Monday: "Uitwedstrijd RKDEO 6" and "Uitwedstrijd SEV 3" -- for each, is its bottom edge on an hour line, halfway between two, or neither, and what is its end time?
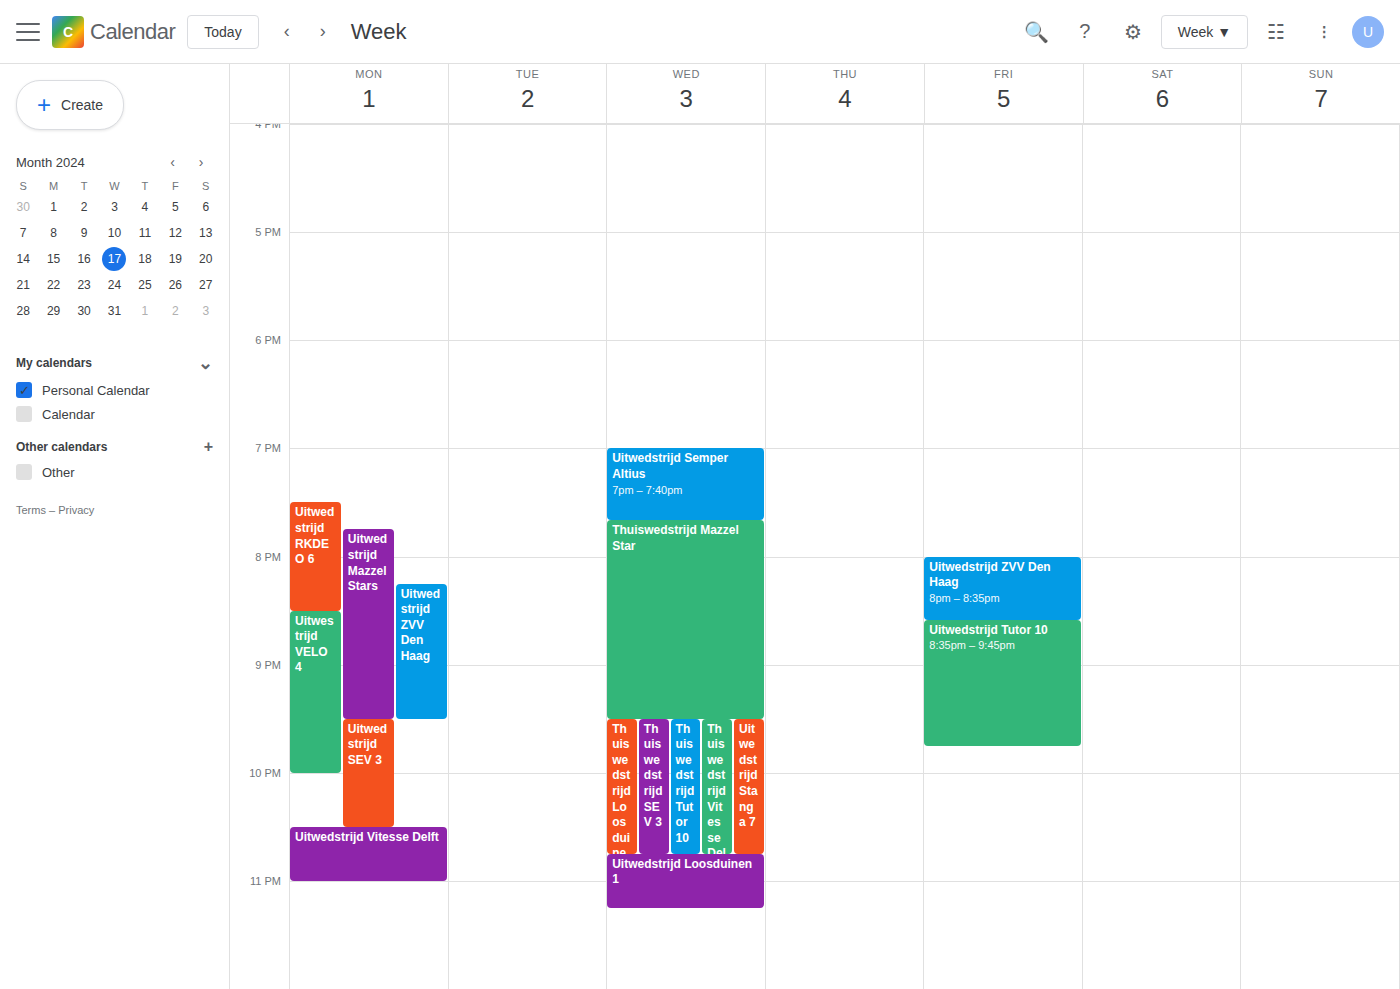
"Uitwedstrijd RKDEO 6": 8:30 PM, halfway between the 8 PM and 9 PM lines. "Uitwedstrijd SEV 3": 10:30 PM, halfway between the 10 PM and 11 PM lines.